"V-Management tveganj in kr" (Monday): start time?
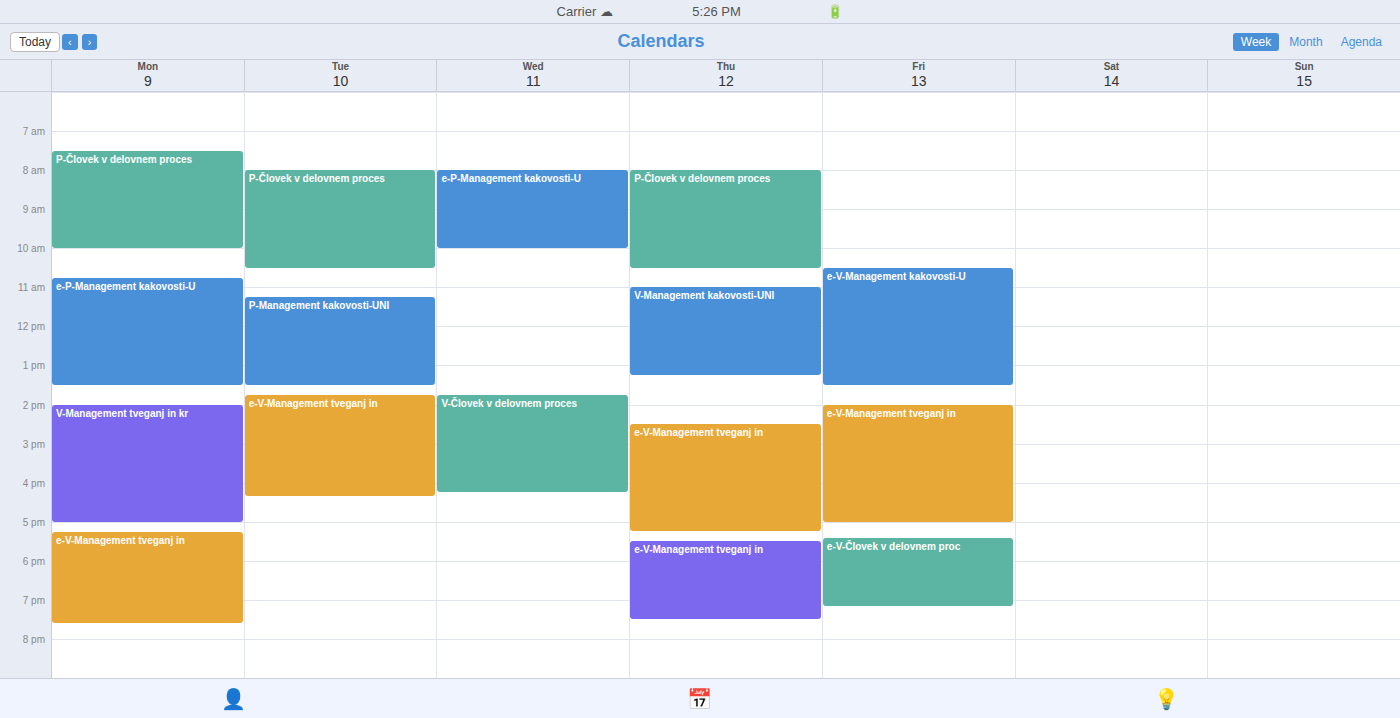
2:00 PM